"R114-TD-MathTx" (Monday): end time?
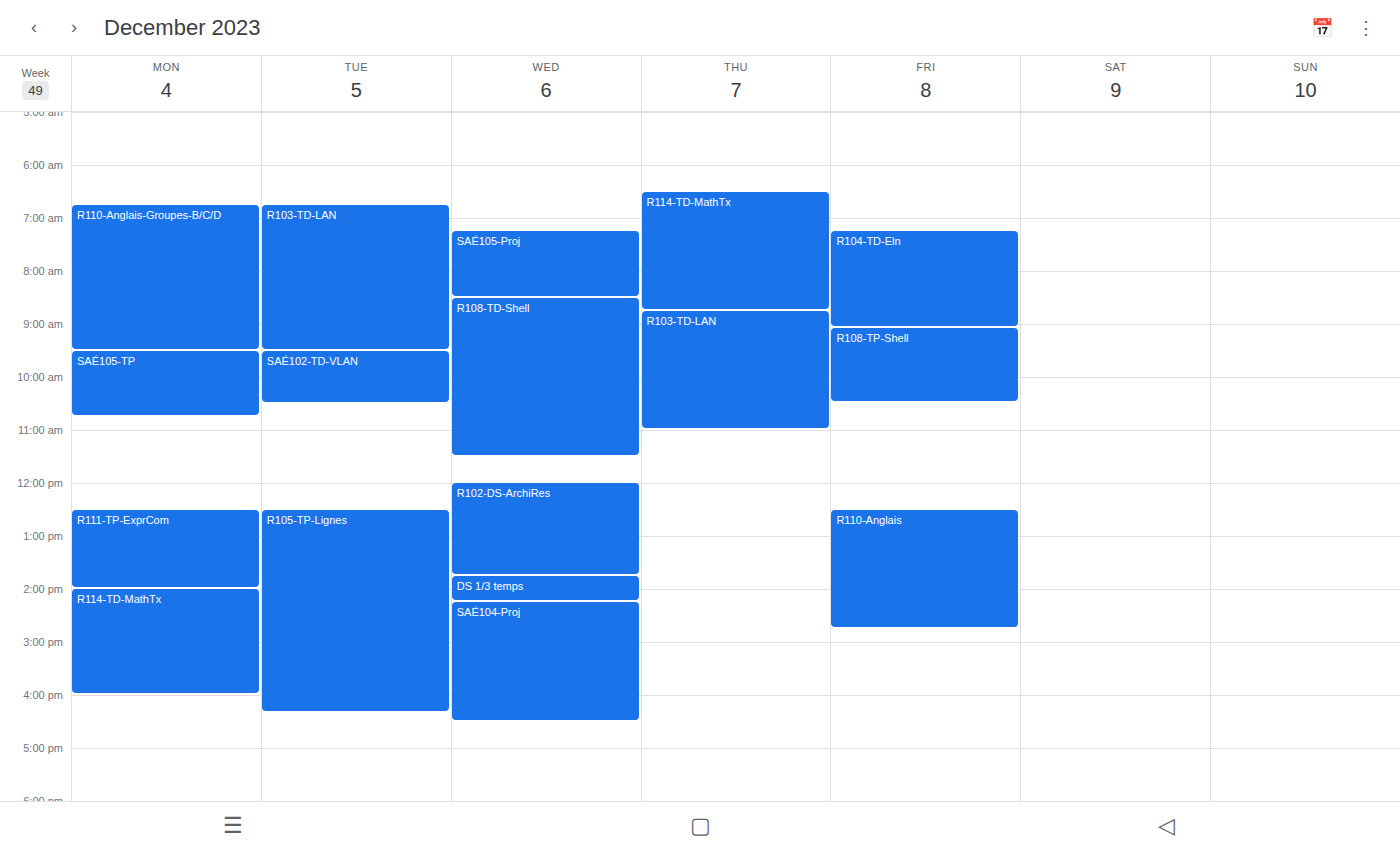
4:00 PM